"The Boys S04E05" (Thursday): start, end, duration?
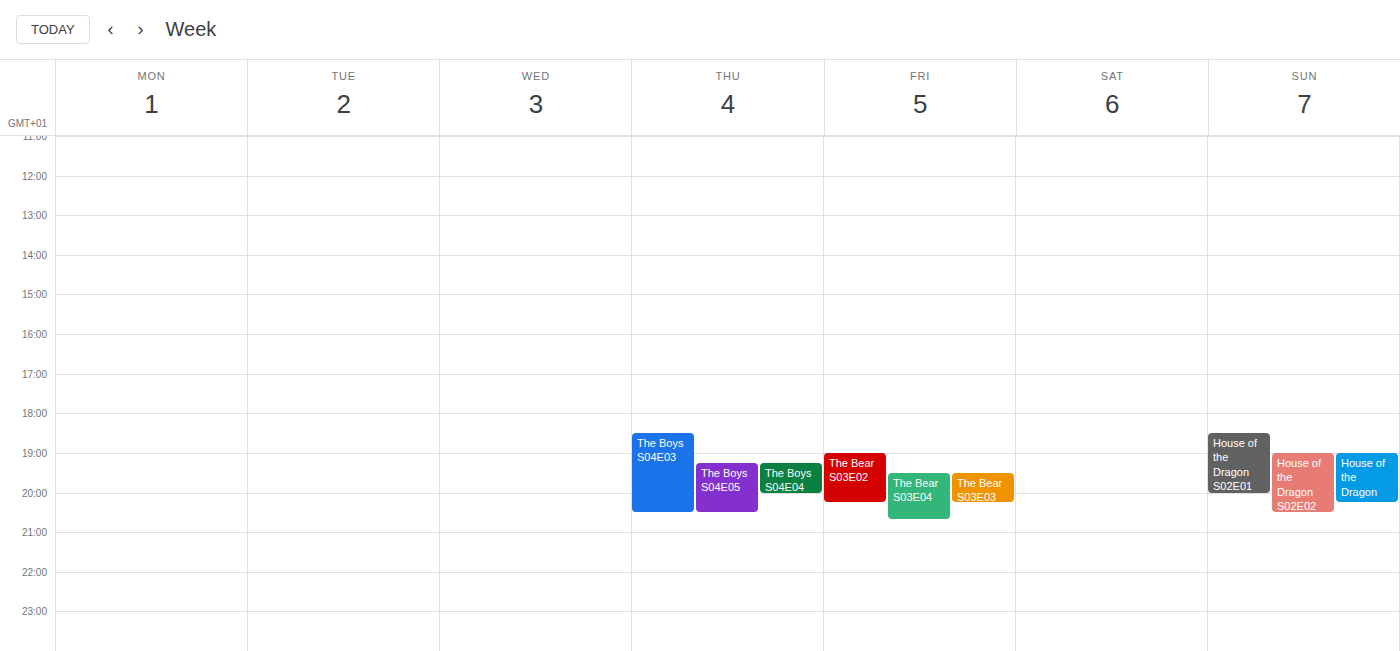
7:15 PM to 8:30 PM, 1 hour 15 minutes